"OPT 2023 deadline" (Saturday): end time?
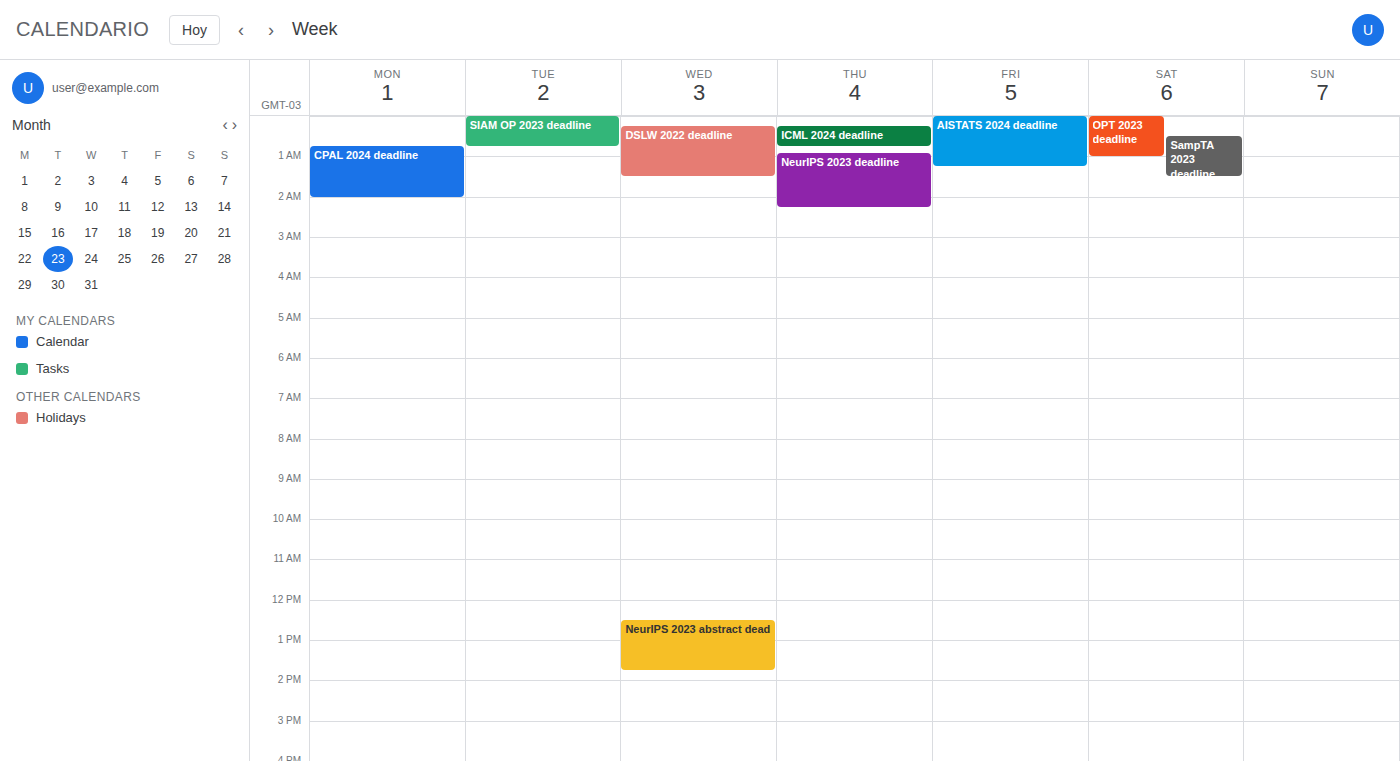
1:00 AM